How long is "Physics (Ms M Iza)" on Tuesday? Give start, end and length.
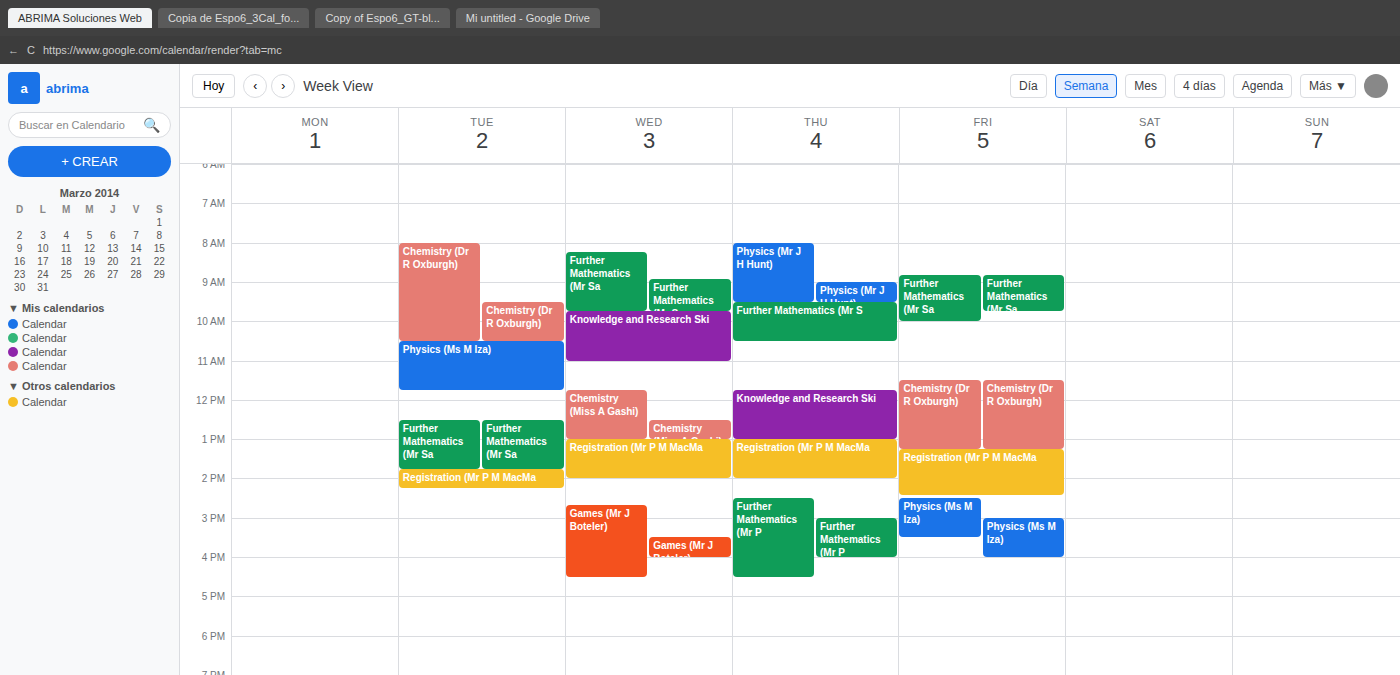
10:30 AM to 11:45 AM, 1 hour 15 minutes